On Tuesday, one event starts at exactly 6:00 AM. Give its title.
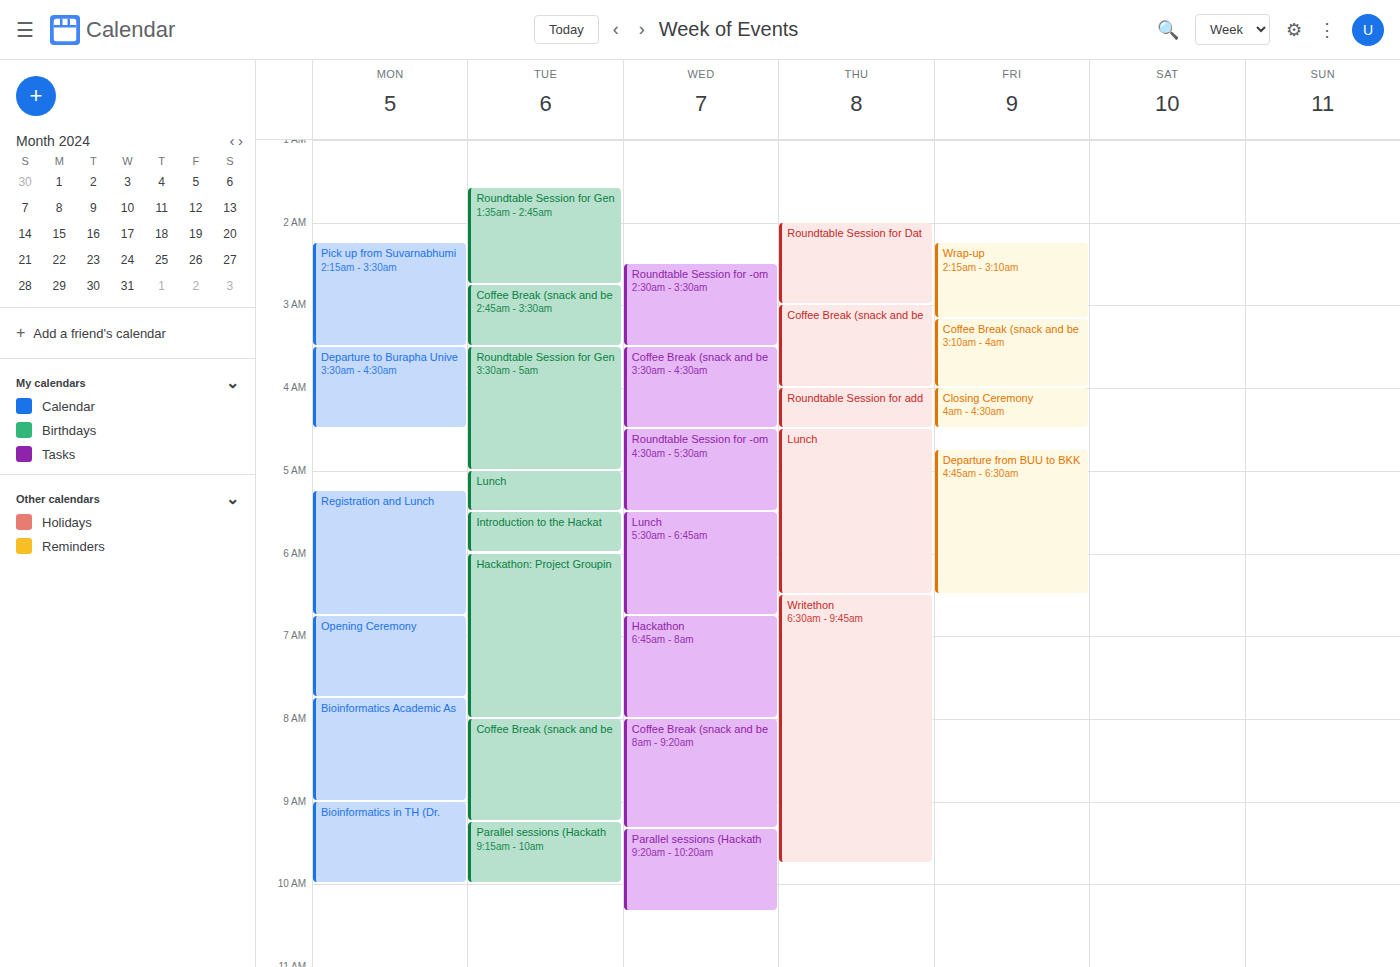
"Hackathon: Project Groupin"